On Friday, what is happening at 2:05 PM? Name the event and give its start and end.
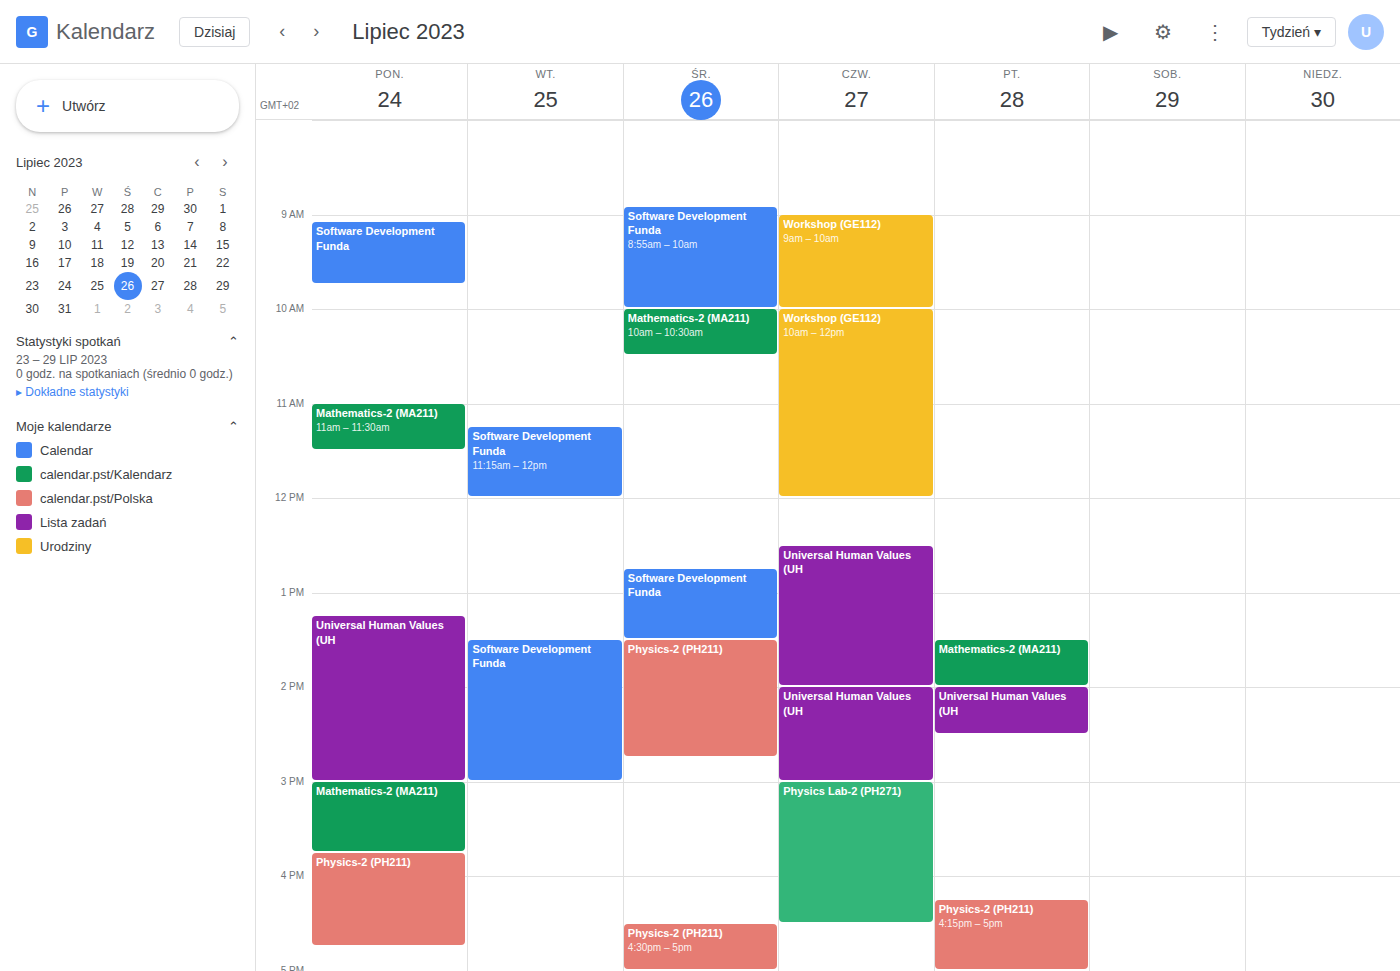
"Universal Human Values (UH", 2:00 PM to 2:30 PM